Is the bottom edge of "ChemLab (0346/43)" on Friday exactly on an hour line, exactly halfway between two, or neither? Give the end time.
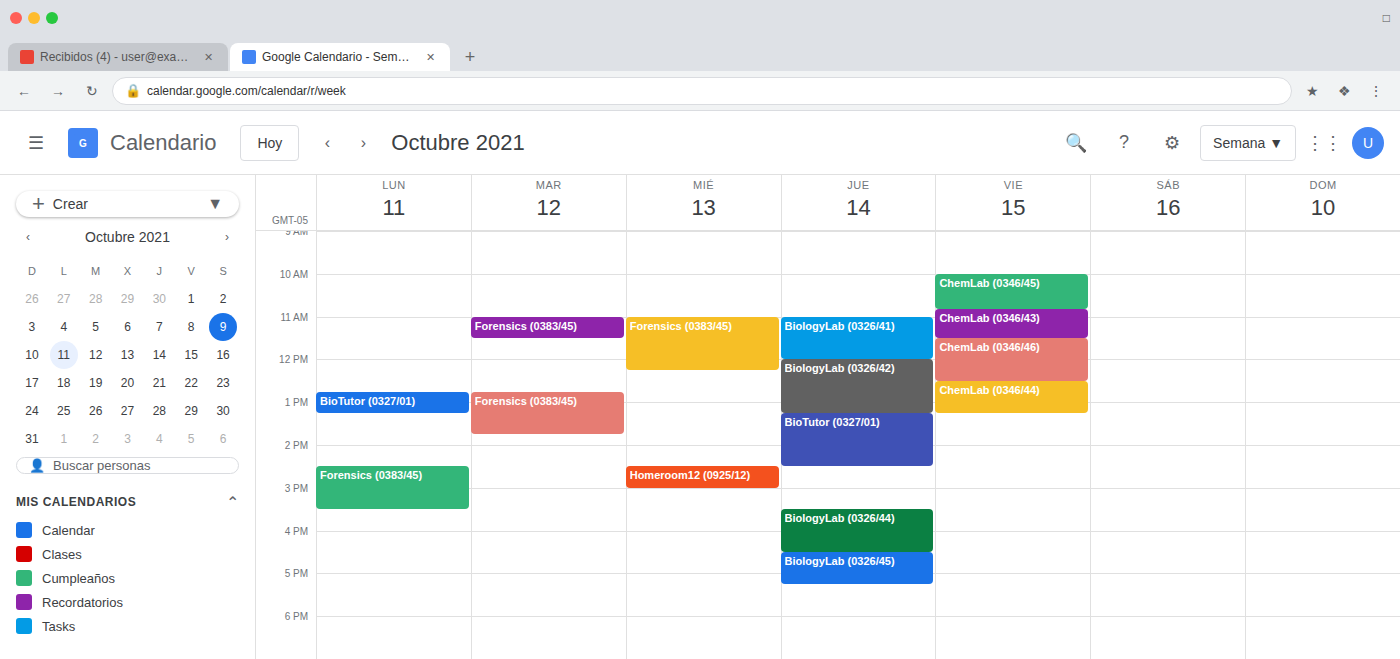
11:30 AM -- halfway between the 11 AM and 12 PM lines.